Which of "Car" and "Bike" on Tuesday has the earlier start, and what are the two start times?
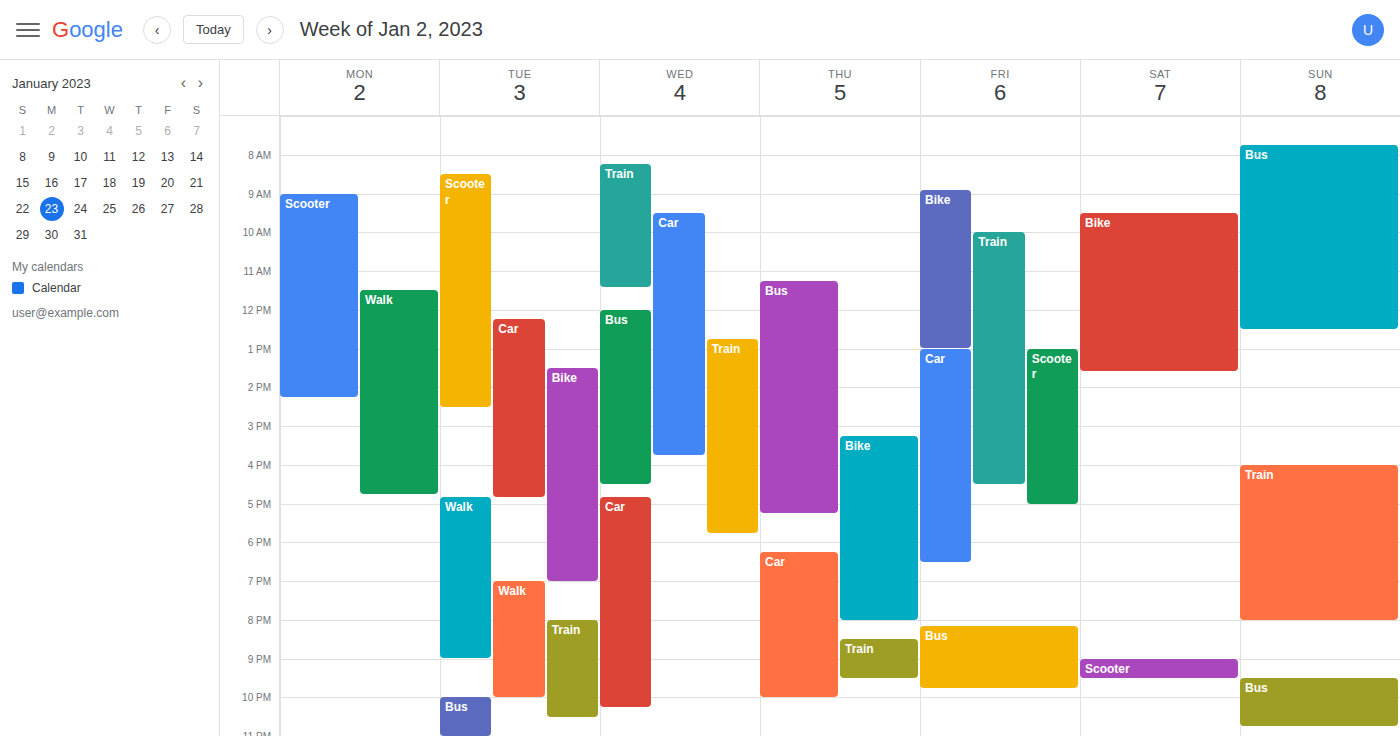
"Car" 12:15 PM; "Bike" 1:30 PM.